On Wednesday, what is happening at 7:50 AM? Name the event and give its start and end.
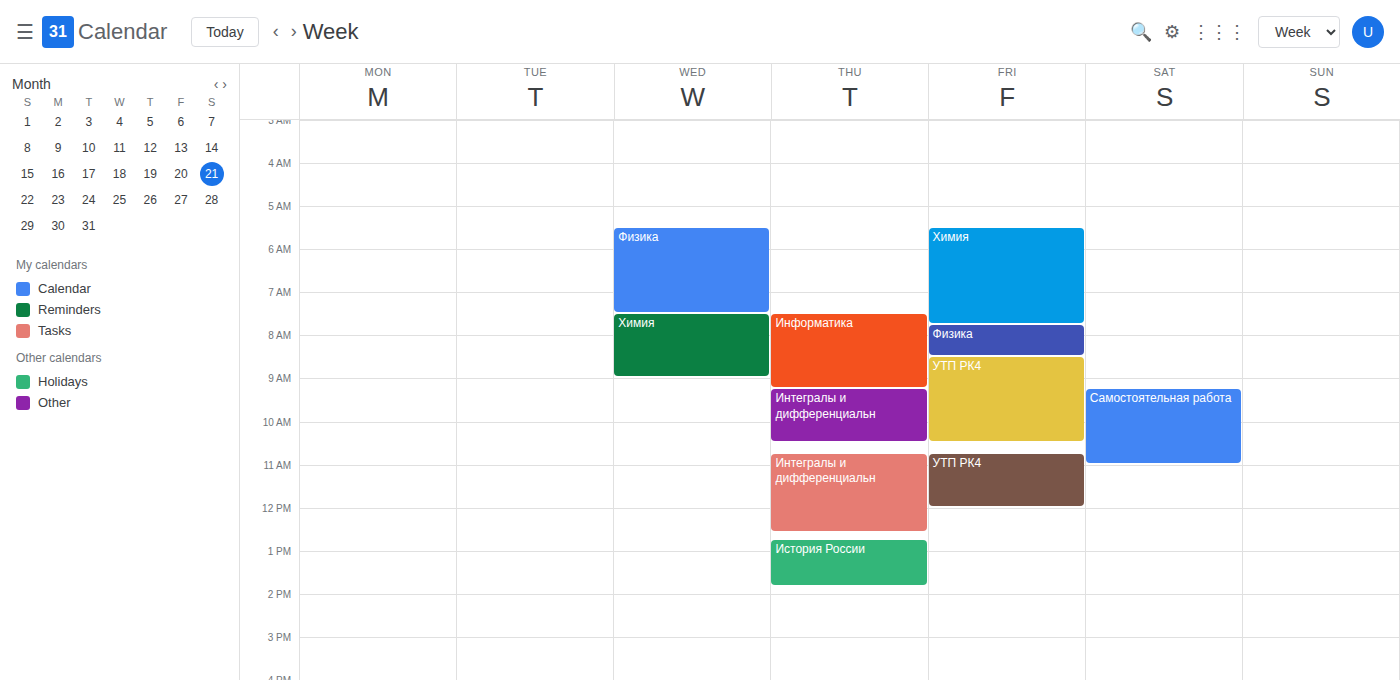
"Химия", 7:30 AM to 9:00 AM